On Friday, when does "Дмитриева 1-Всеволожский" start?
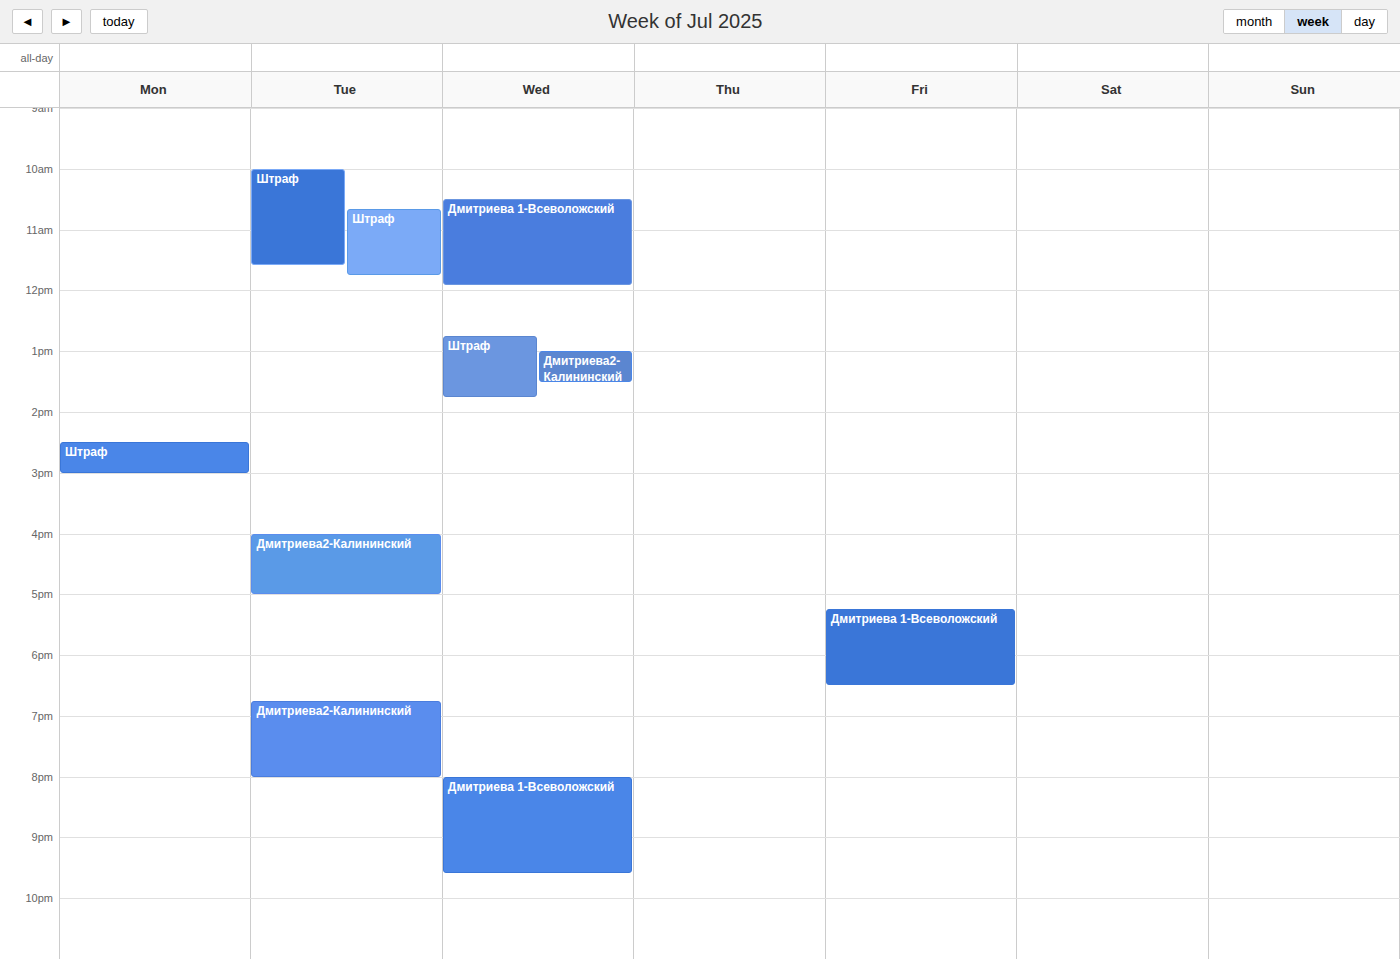
17:15